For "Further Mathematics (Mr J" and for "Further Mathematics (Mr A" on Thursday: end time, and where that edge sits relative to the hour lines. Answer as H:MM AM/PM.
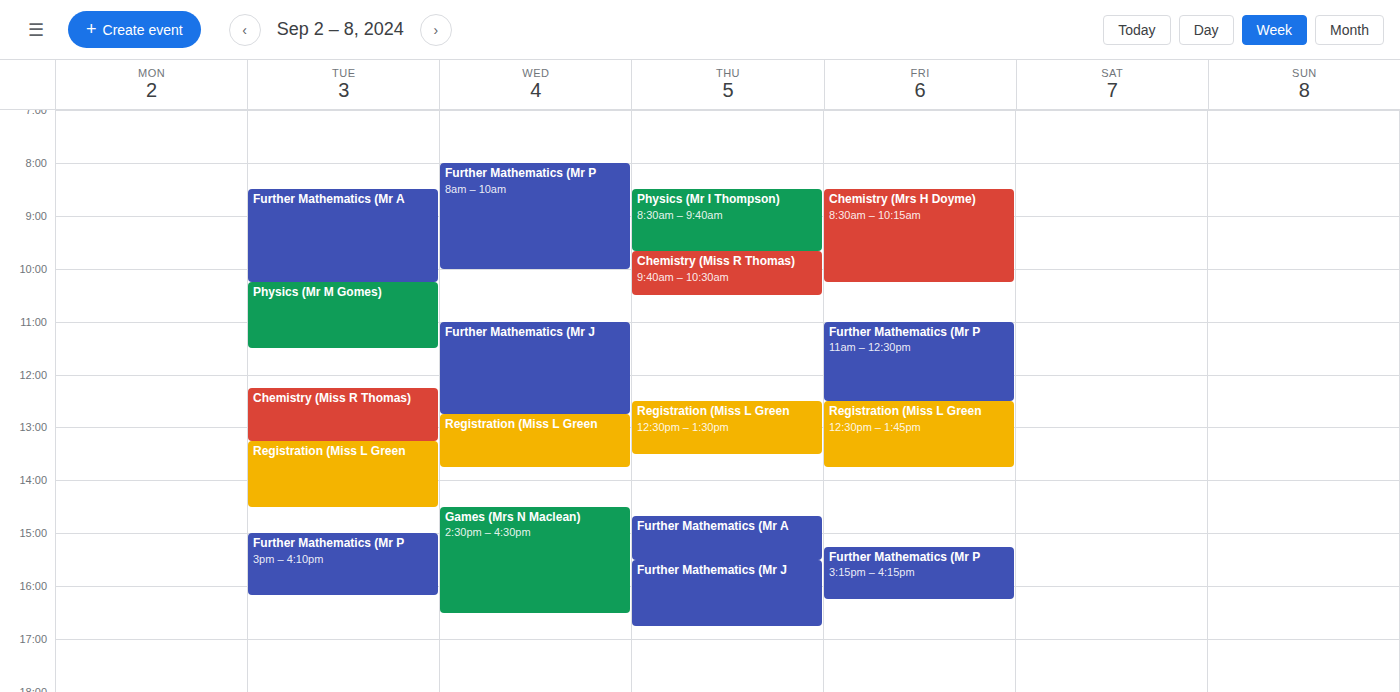
"Further Mathematics (Mr J": 4:45 PM, neither: three quarters of the way from the 4 PM line to the 5 PM line. "Further Mathematics (Mr A": 3:30 PM, halfway between the 3 PM and 4 PM lines.